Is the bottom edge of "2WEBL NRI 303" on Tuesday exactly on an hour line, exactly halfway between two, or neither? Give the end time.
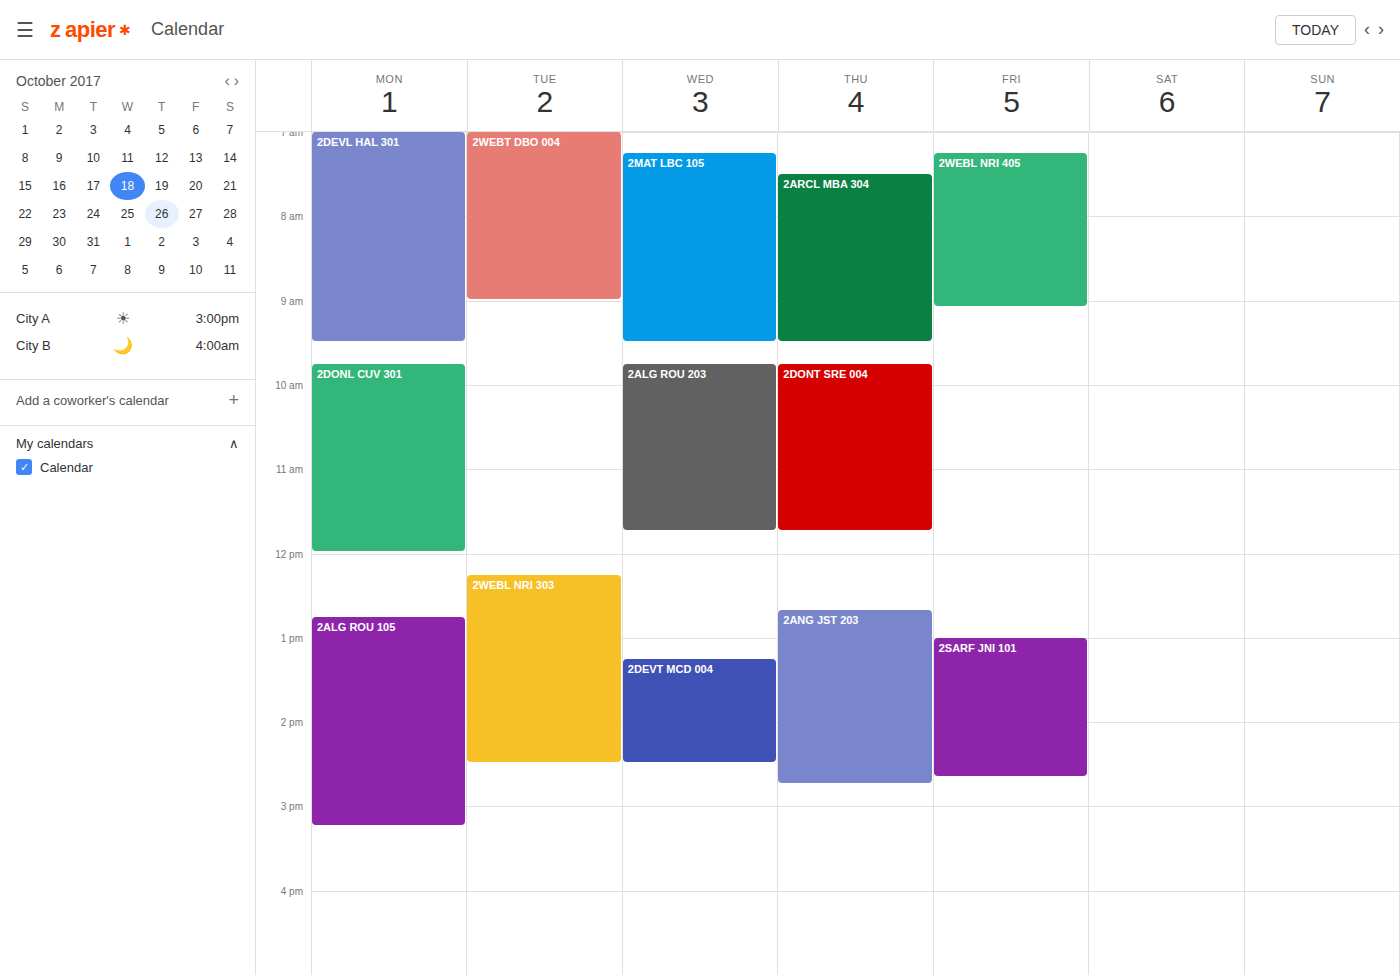
2:30 PM -- halfway between the 2 PM and 3 PM lines.